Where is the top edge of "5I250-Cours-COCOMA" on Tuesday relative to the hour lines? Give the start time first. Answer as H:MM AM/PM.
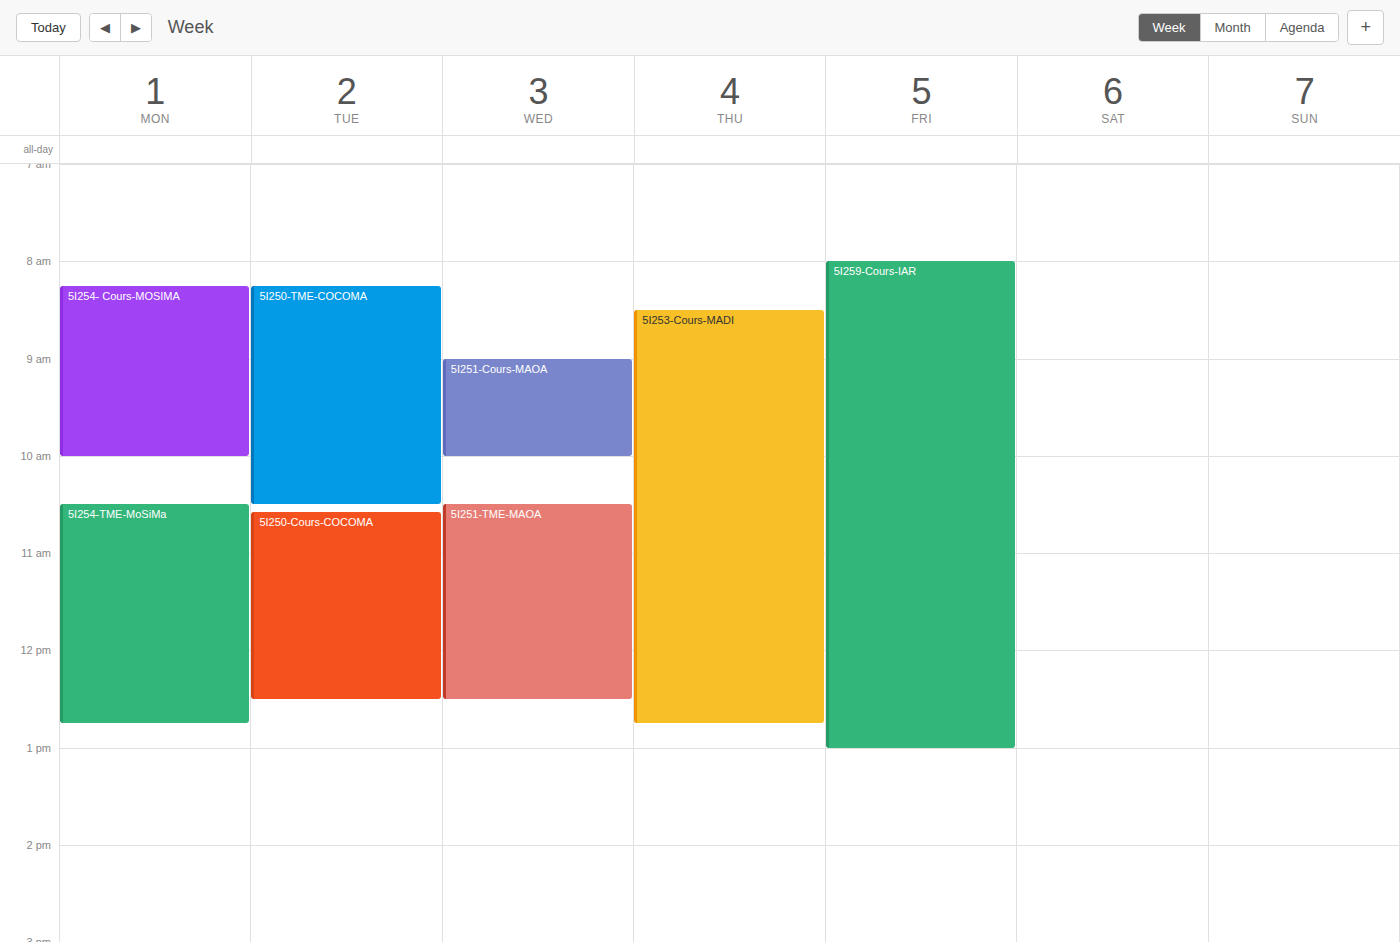
10:35 AM -- neither: 35 minutes below the 10 AM line and 25 minutes above the 11 AM line.